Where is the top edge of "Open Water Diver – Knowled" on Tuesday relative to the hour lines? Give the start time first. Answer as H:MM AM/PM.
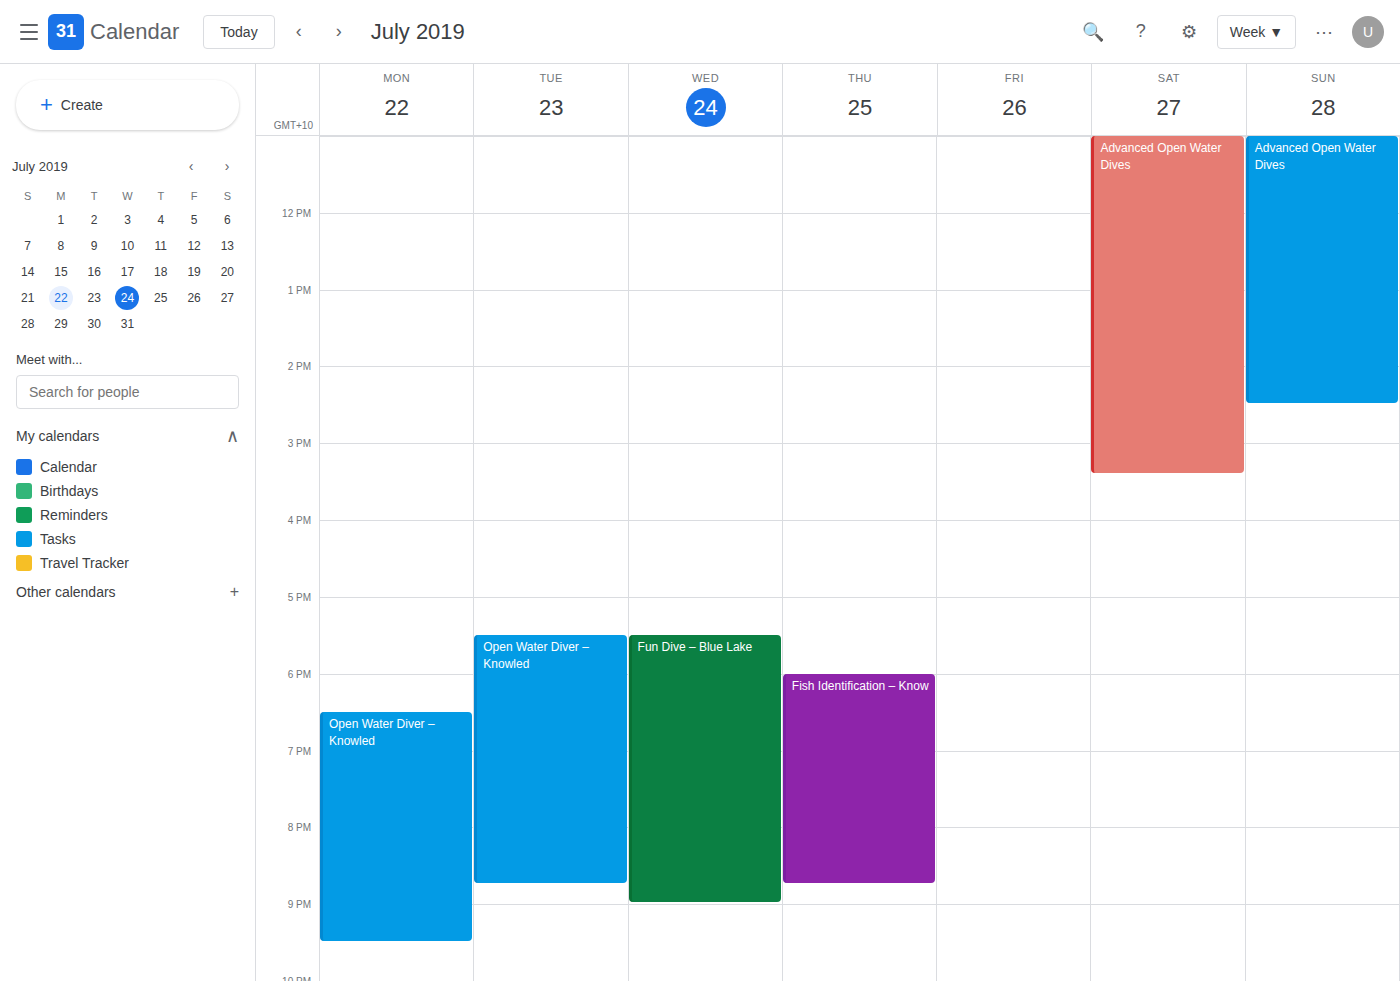
5:30 PM -- halfway between the 5 PM and 6 PM lines.